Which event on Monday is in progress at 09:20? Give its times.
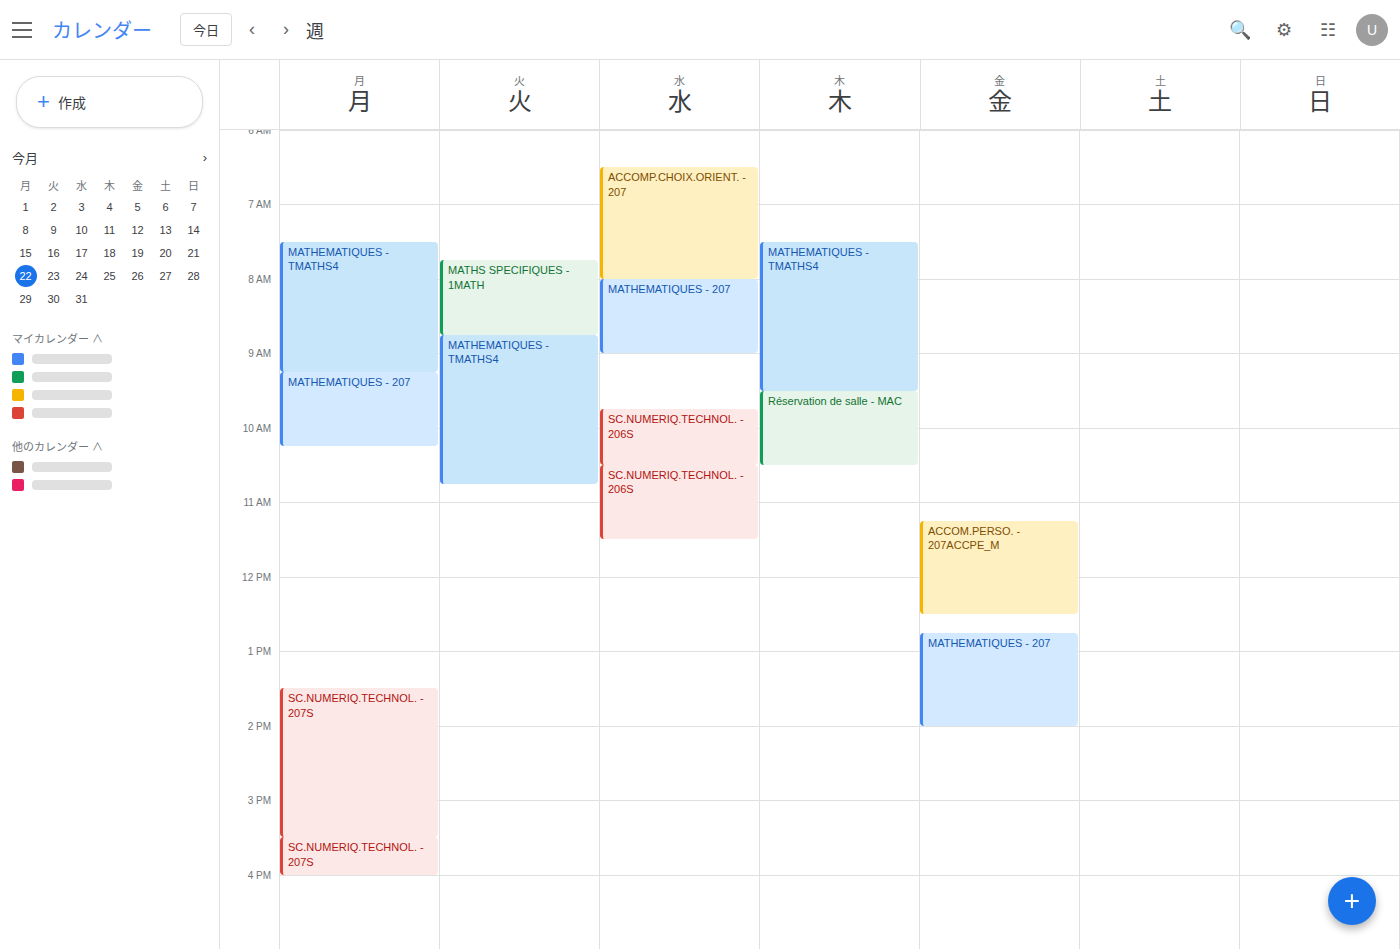
"MATHEMATIQUES - 207", 09:15 to 10:15